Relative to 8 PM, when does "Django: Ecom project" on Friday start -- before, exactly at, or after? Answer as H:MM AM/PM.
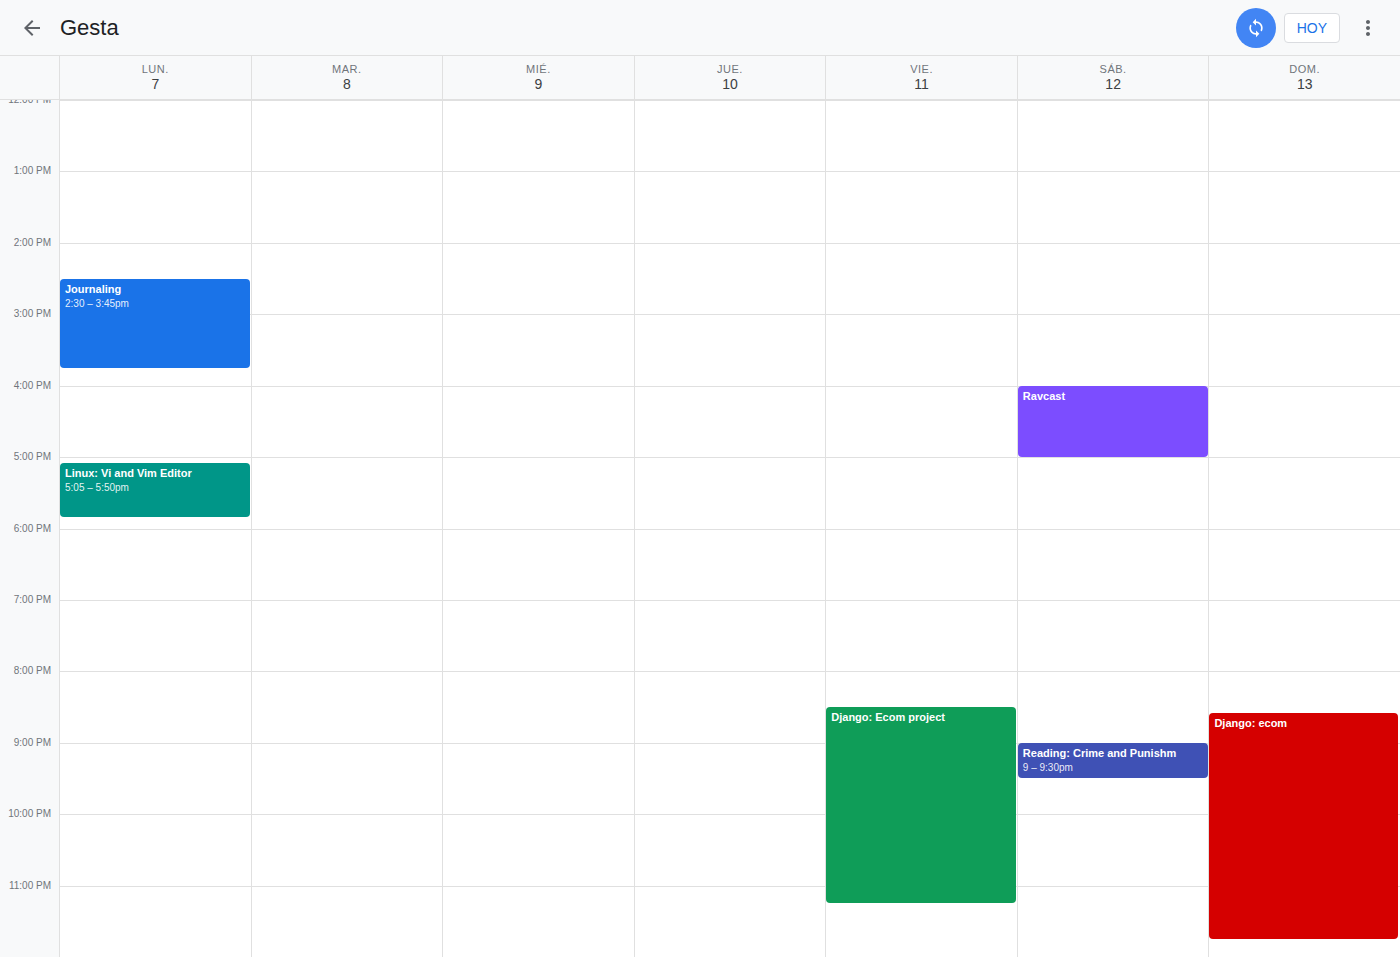
8:30 PM -- after 8 PM, 30 minutes below the 8 PM line.